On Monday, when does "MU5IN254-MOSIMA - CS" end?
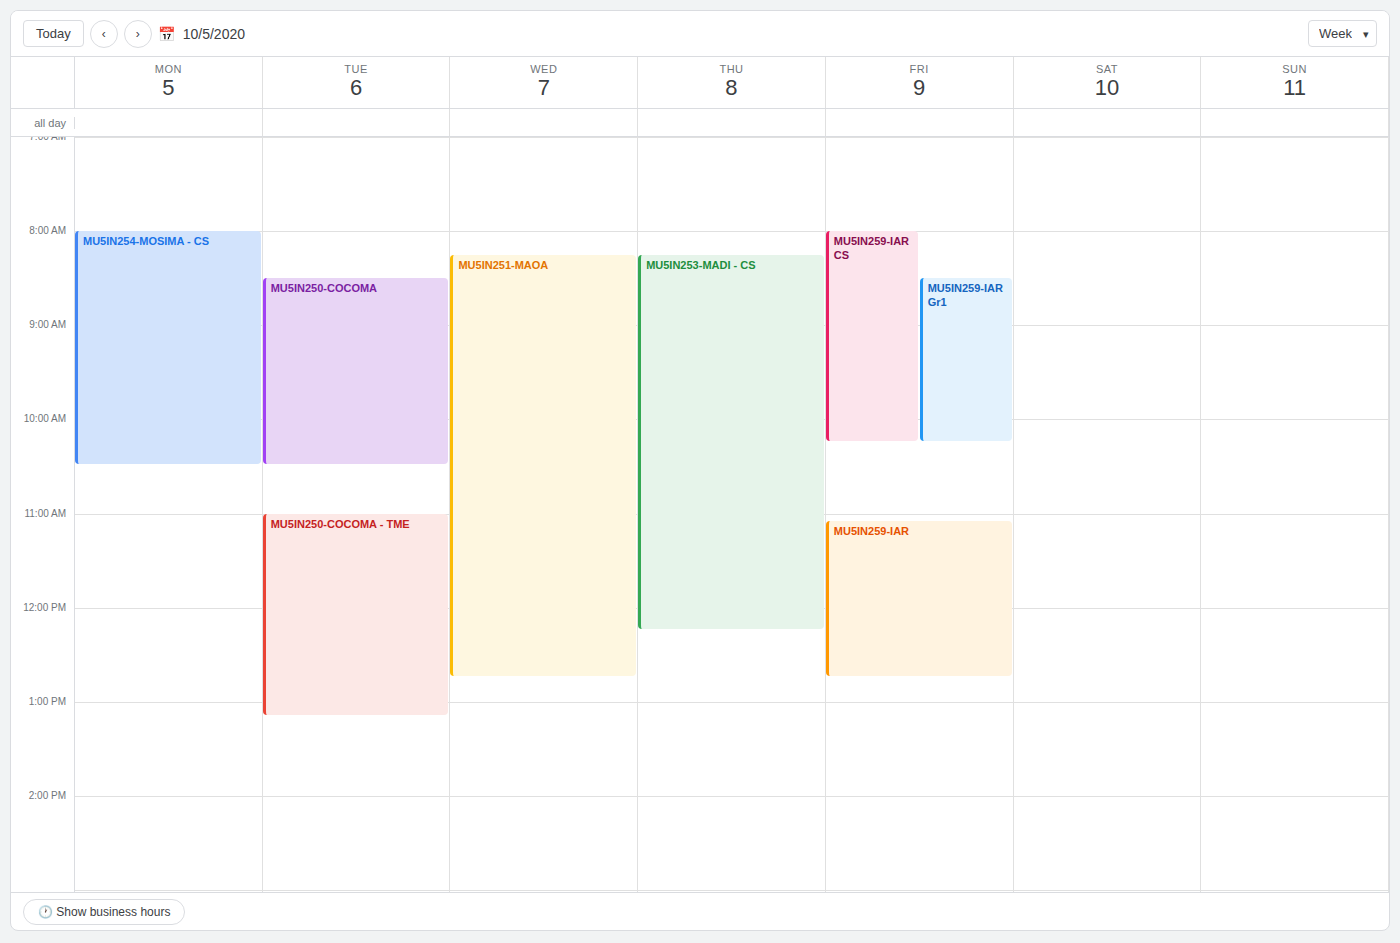
10:30 AM